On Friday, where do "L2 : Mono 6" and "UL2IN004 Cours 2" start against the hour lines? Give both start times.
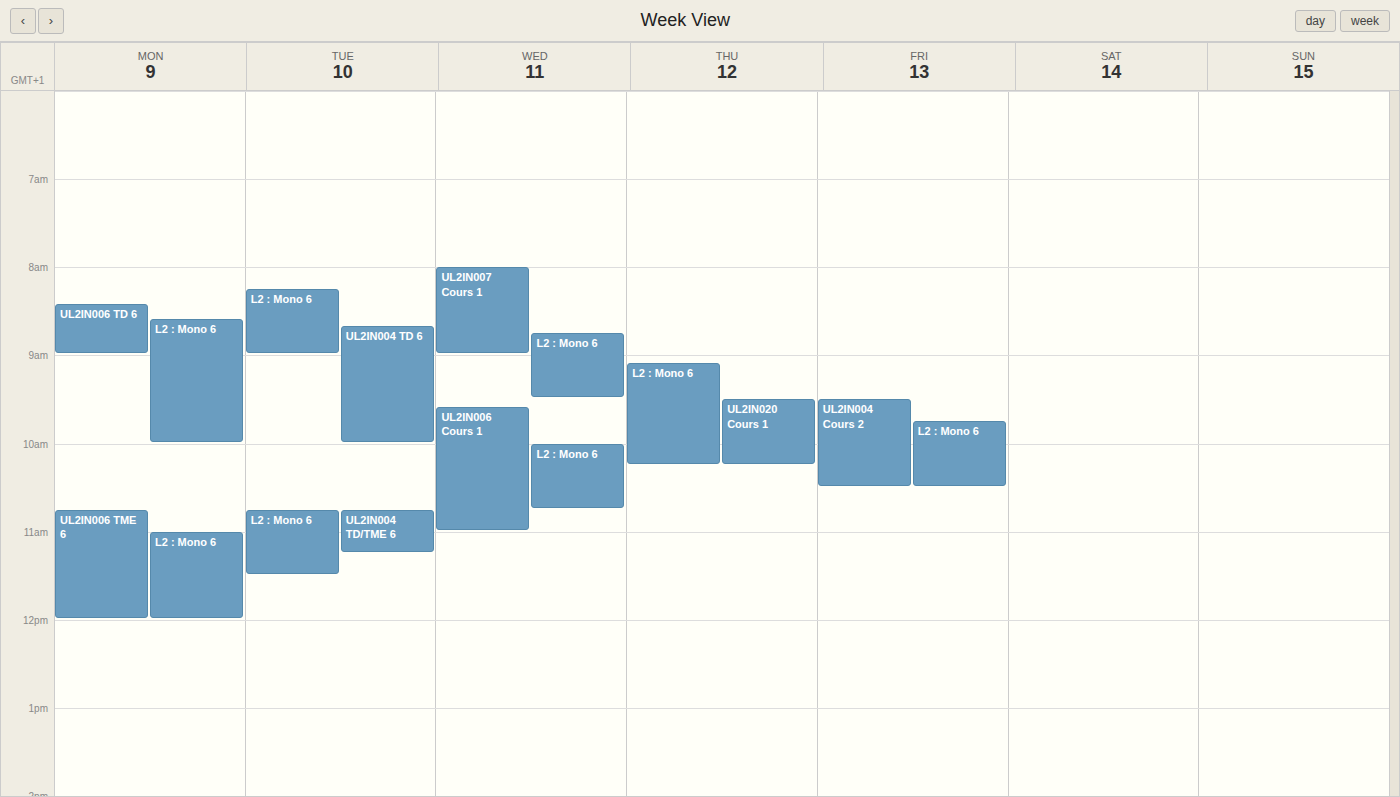
"L2 : Mono 6": 9:45 AM, neither: three quarters of the way from the 9 AM line to the 10 AM line. "UL2IN004 Cours 2": 9:30 AM, halfway between the 9 AM and 10 AM lines.